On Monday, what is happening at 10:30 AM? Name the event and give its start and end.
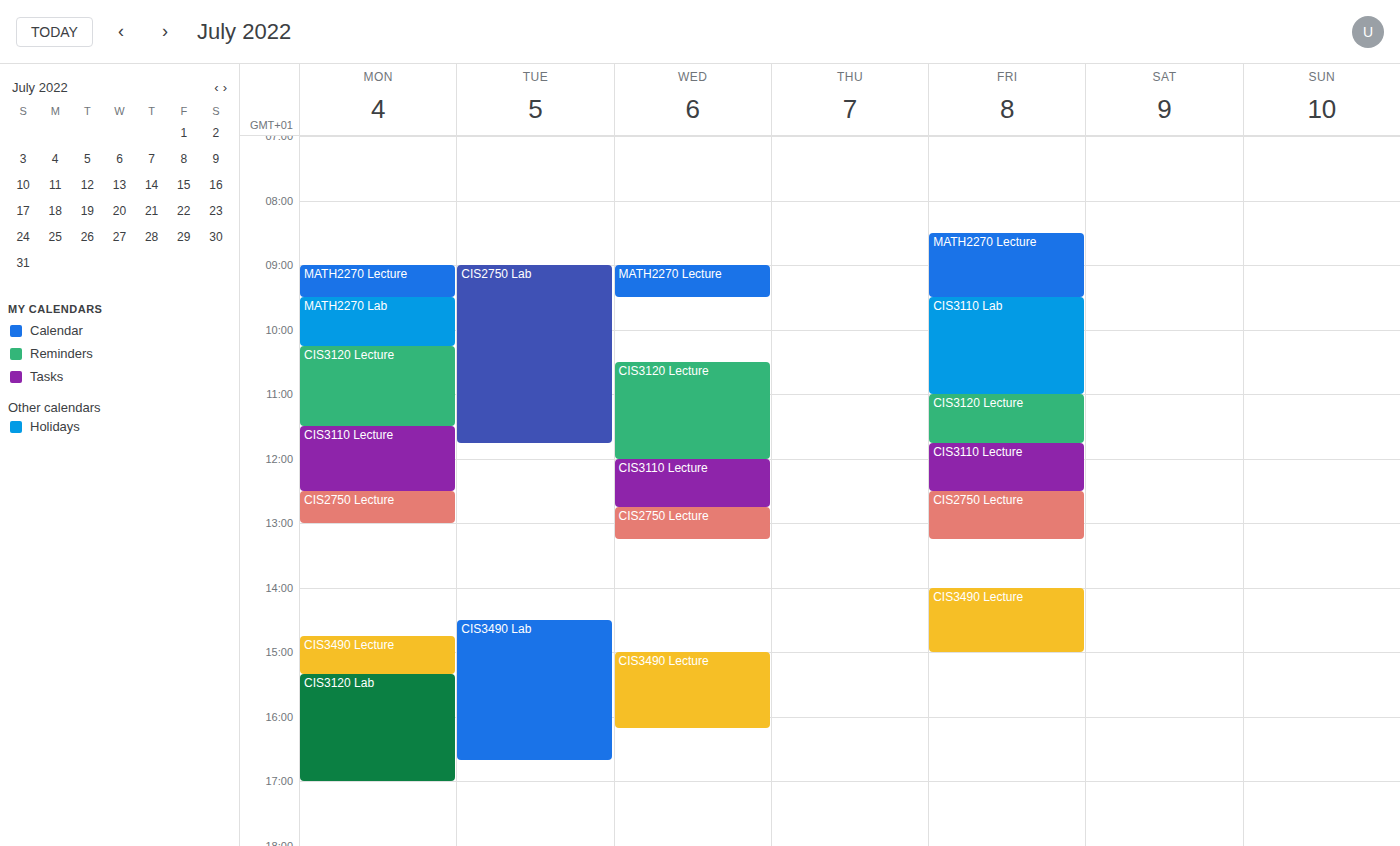
"CIS3120 Lecture", 10:15 AM to 11:30 AM